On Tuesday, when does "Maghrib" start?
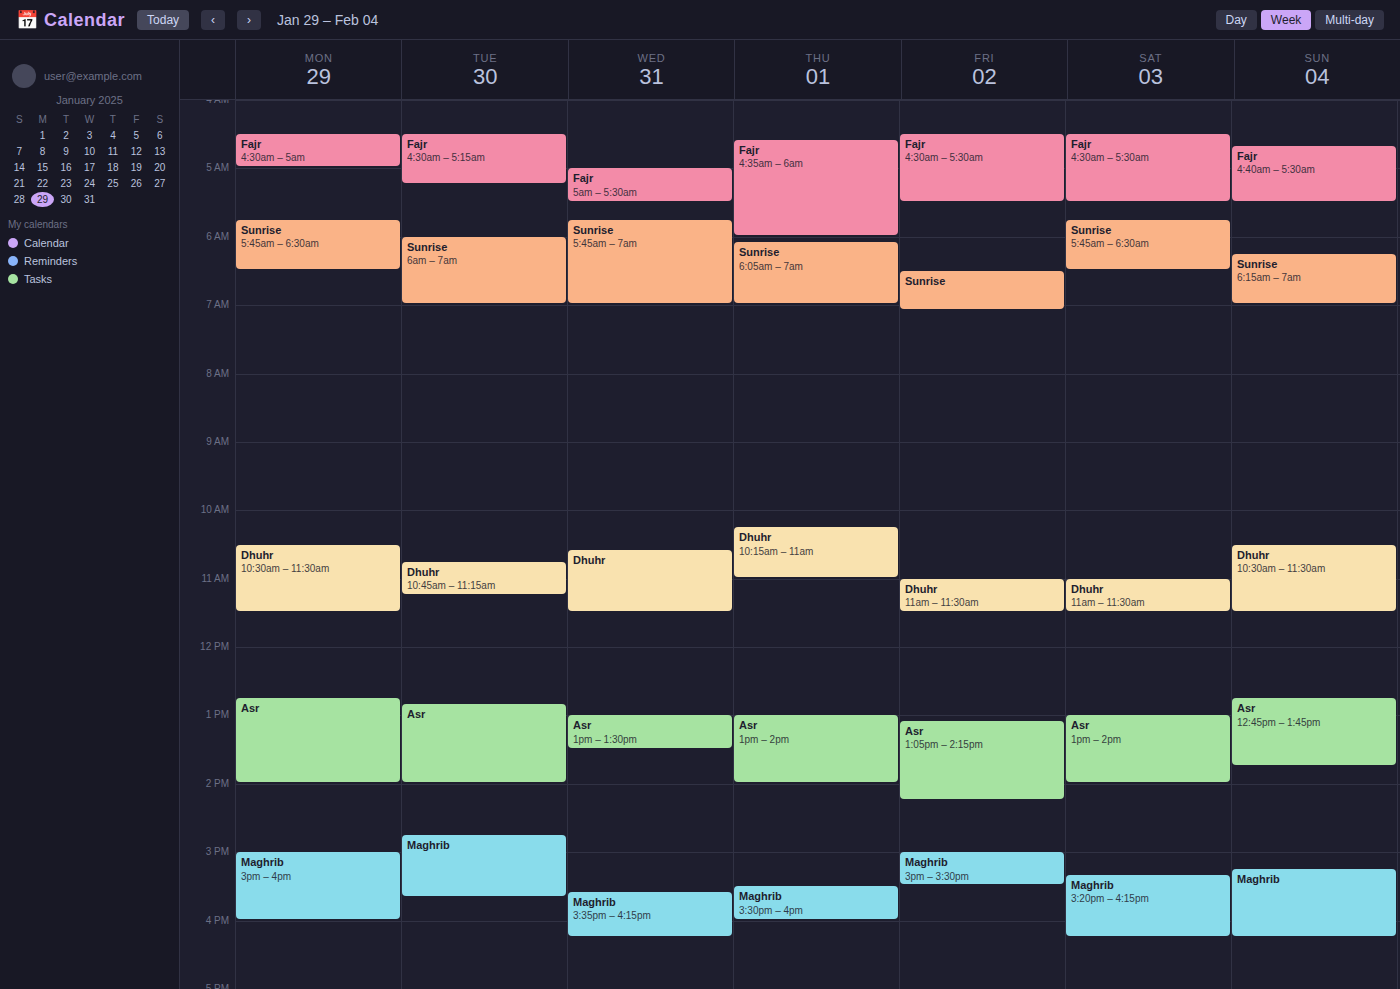
2:45 PM